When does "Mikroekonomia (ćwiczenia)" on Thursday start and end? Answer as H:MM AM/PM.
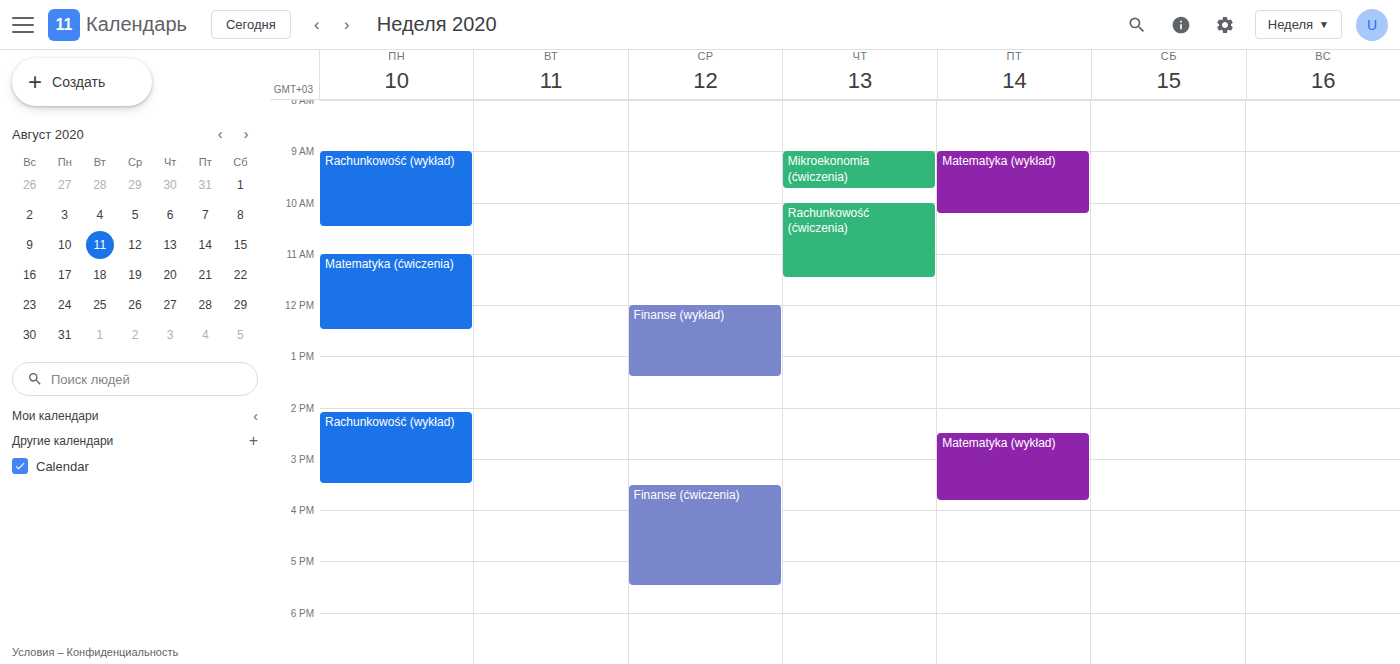
9:00 AM to 9:45 AM